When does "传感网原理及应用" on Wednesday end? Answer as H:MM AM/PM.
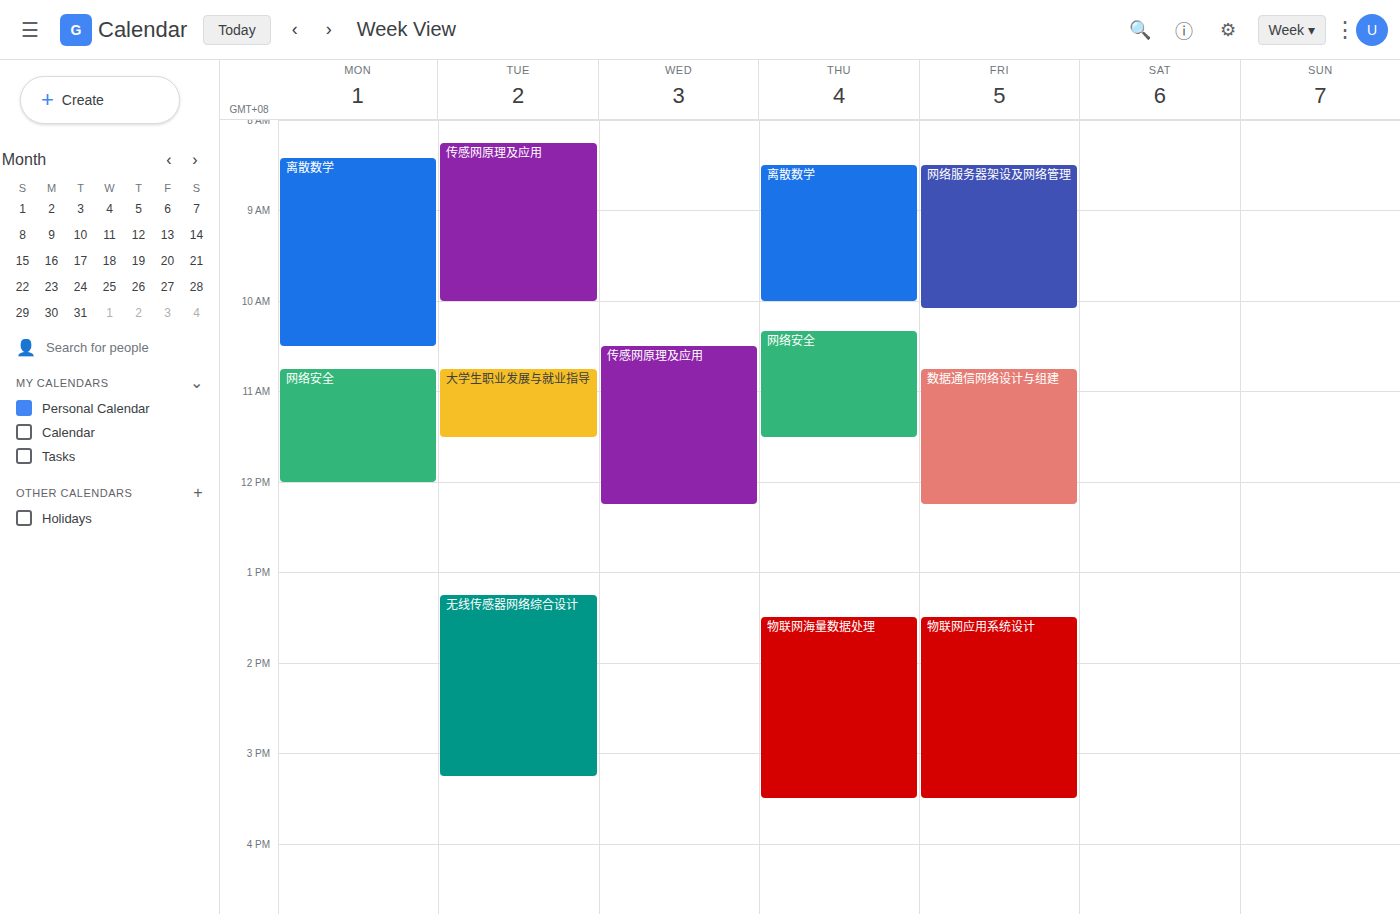
12:15 PM